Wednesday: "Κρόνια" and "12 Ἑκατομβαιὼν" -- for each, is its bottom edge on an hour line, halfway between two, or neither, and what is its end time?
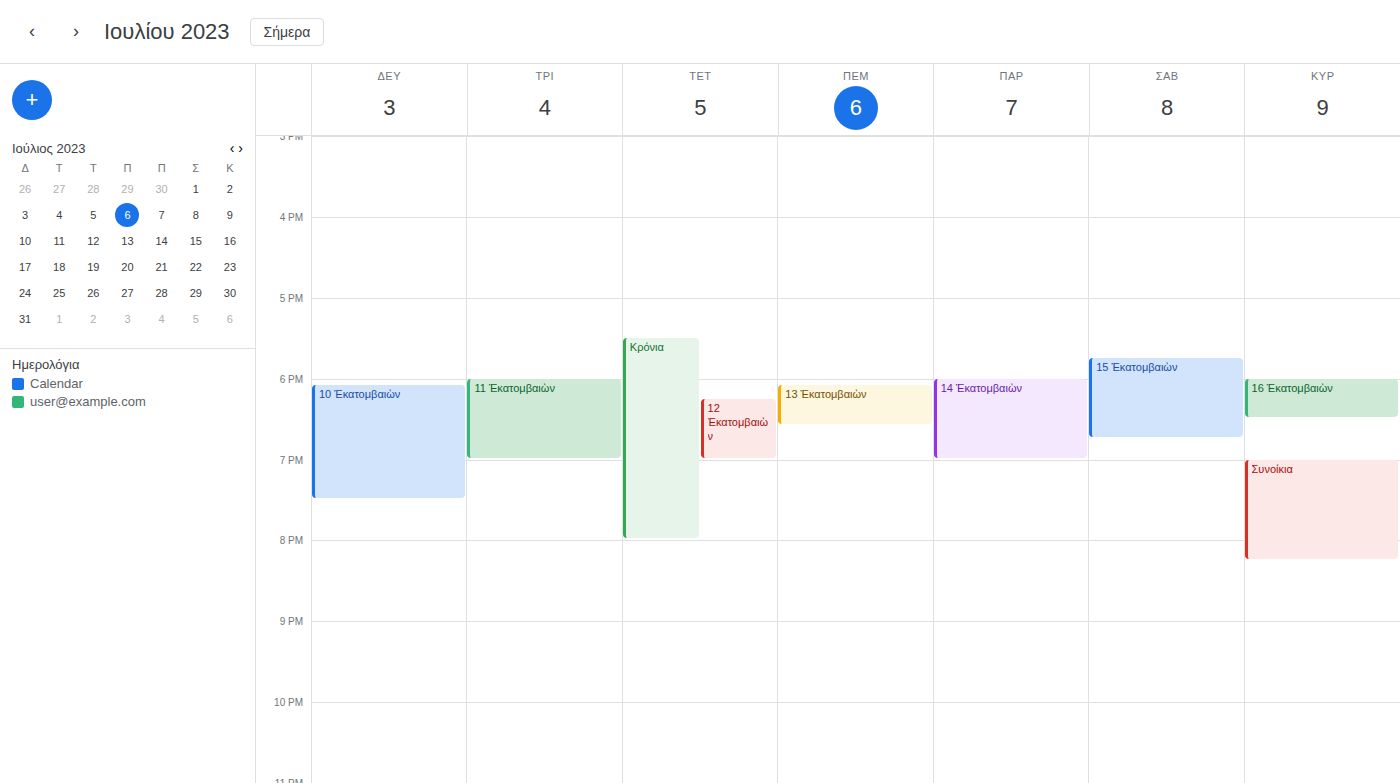
"Κρόνια": 8:00 PM, exactly on the 8 PM line. "12 Ἑκατομβαιὼν": 7:00 PM, exactly on the 7 PM line.